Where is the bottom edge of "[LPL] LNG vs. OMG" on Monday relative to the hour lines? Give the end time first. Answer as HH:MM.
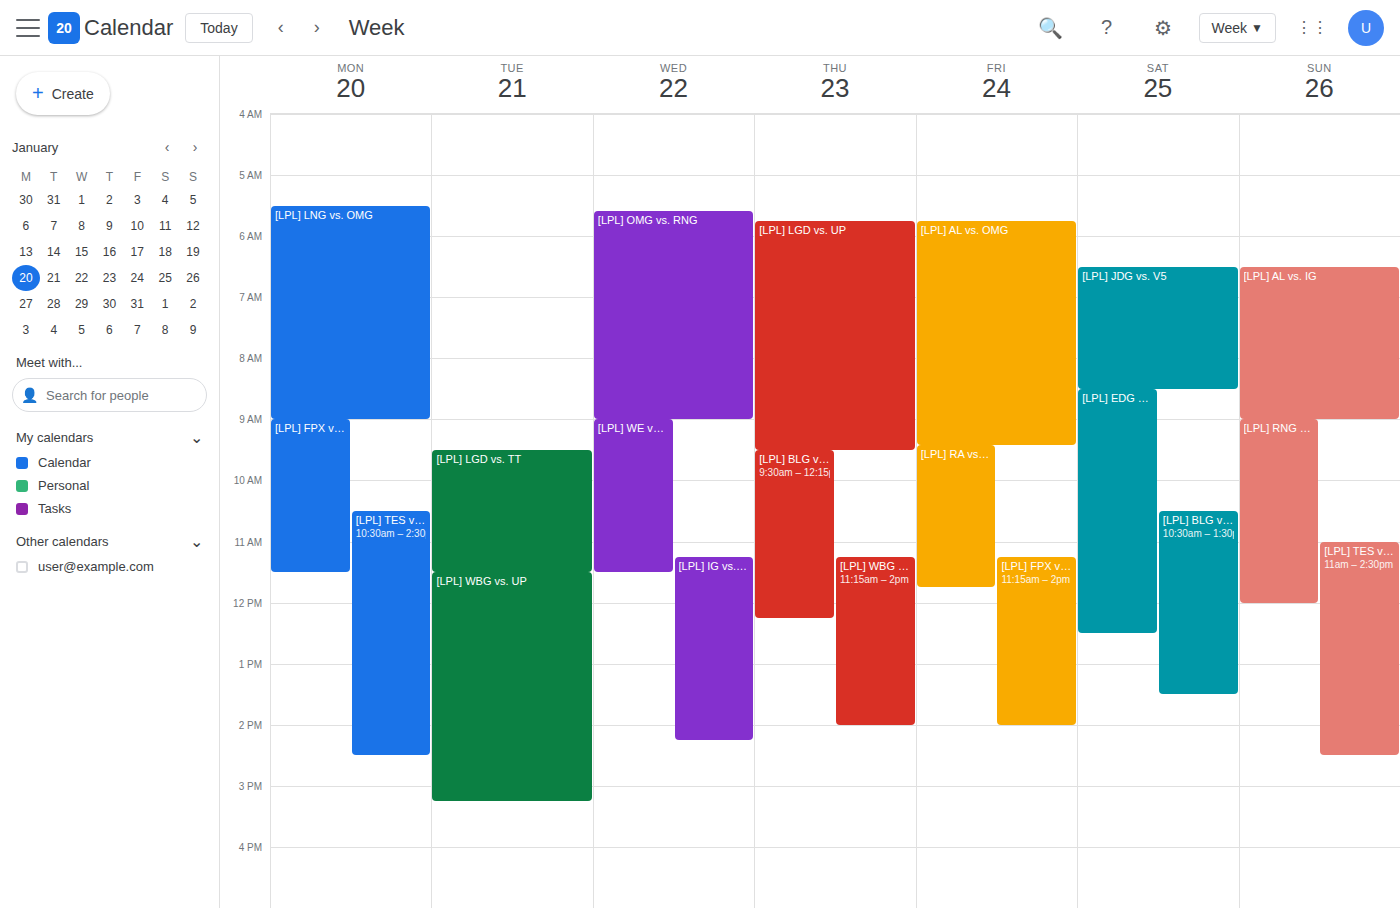
09:00 -- exactly on the 09:00 line.